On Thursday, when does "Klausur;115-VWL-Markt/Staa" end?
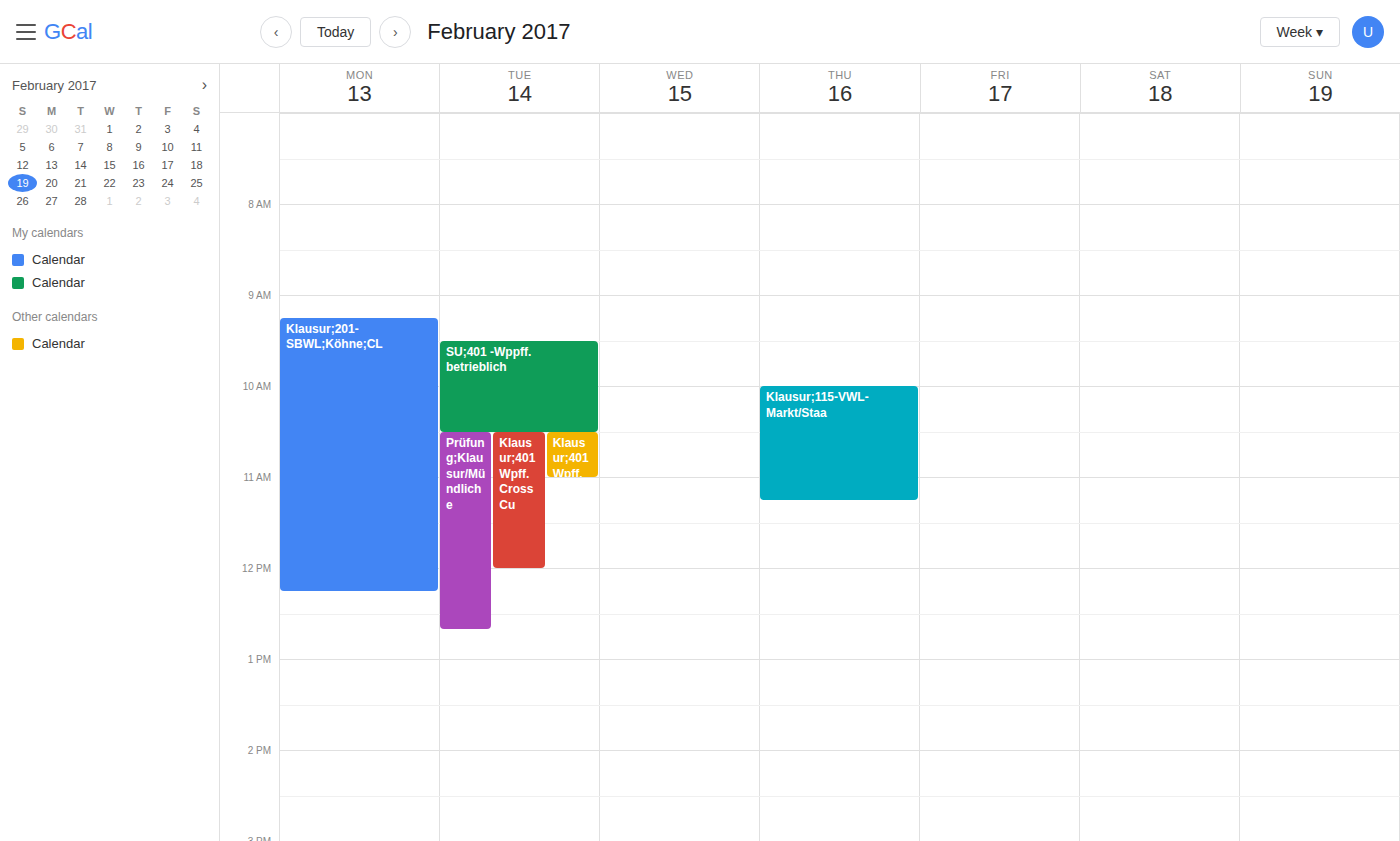
11:15 AM